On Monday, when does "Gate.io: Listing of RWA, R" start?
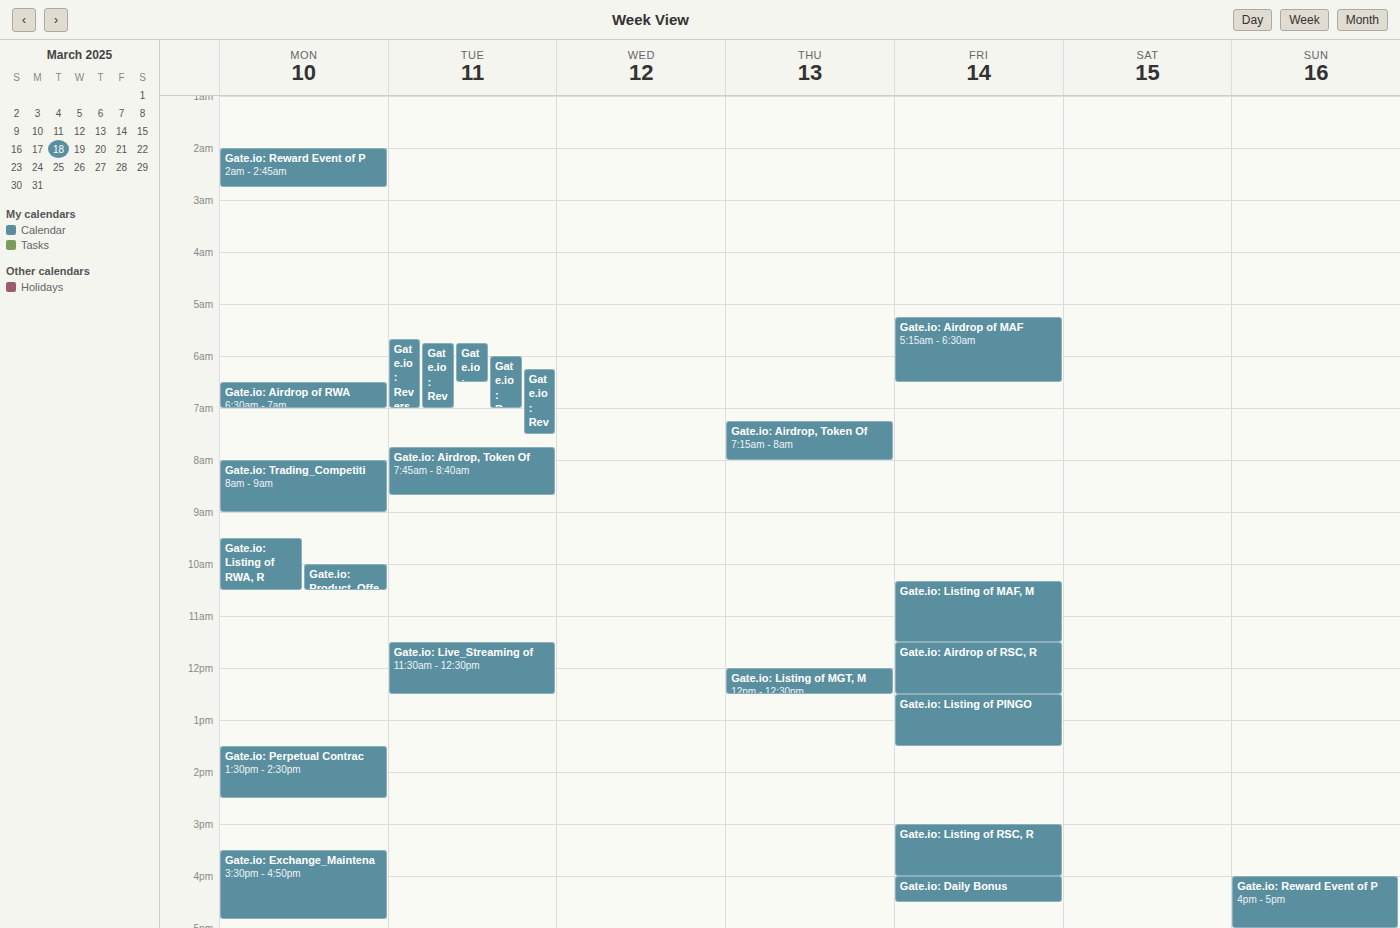
9:30 AM